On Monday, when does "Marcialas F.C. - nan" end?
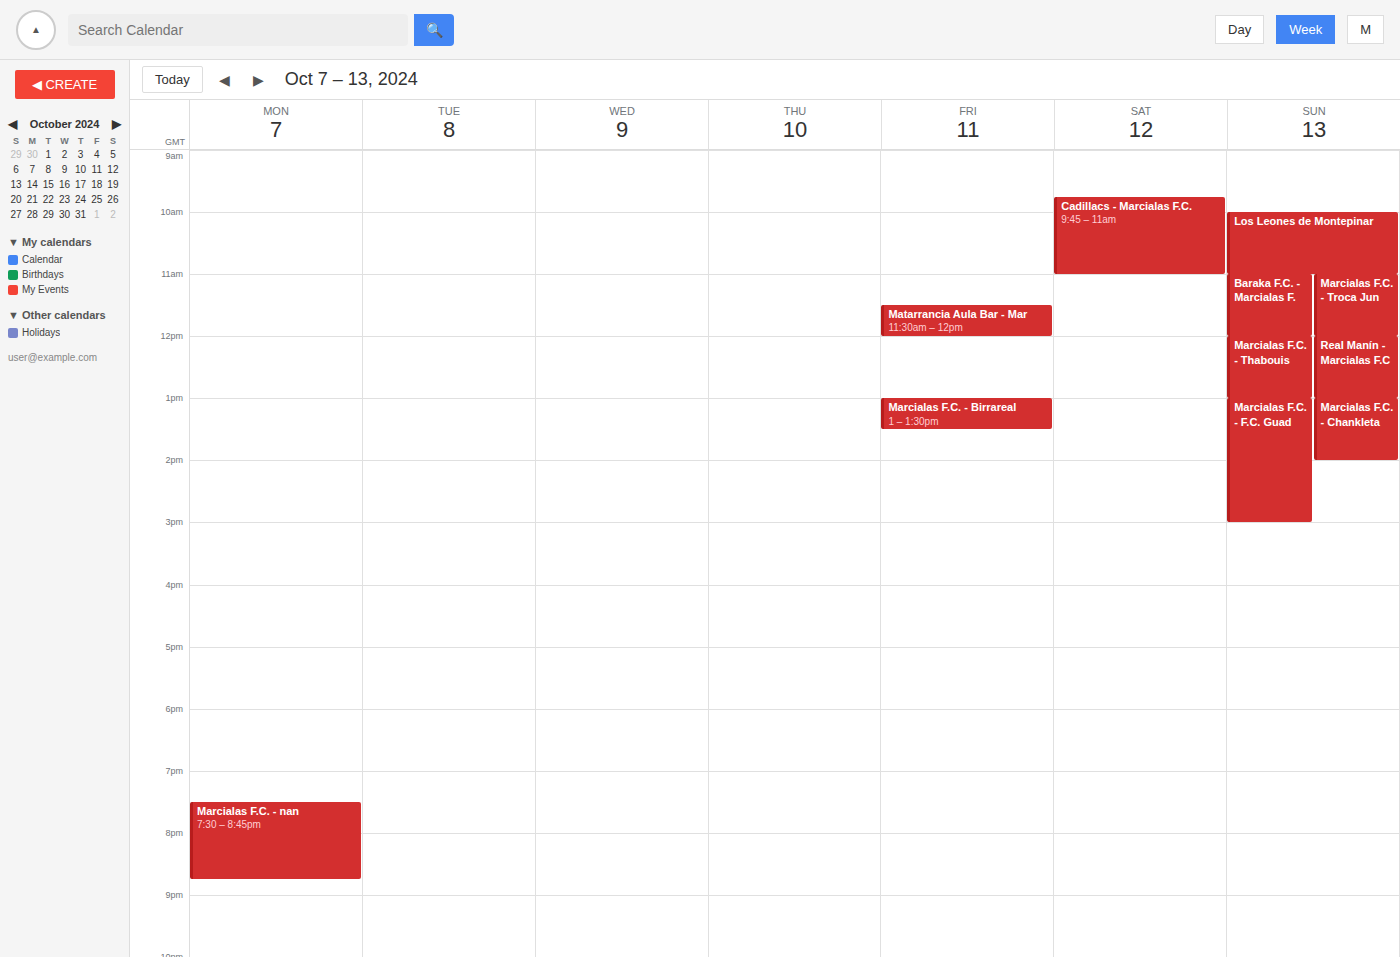
8:45 PM